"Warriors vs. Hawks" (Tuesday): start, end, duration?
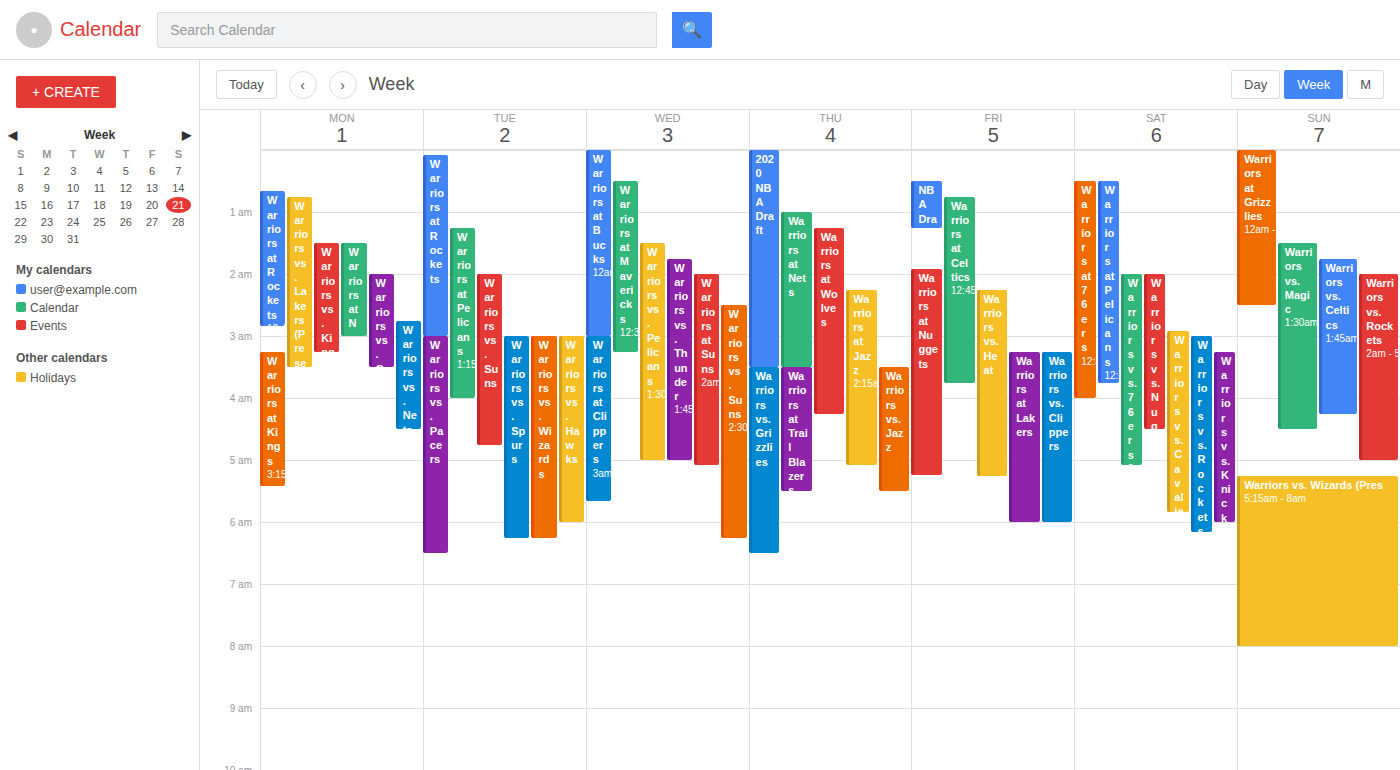
3:00 AM to 6:00 AM, 3 hours